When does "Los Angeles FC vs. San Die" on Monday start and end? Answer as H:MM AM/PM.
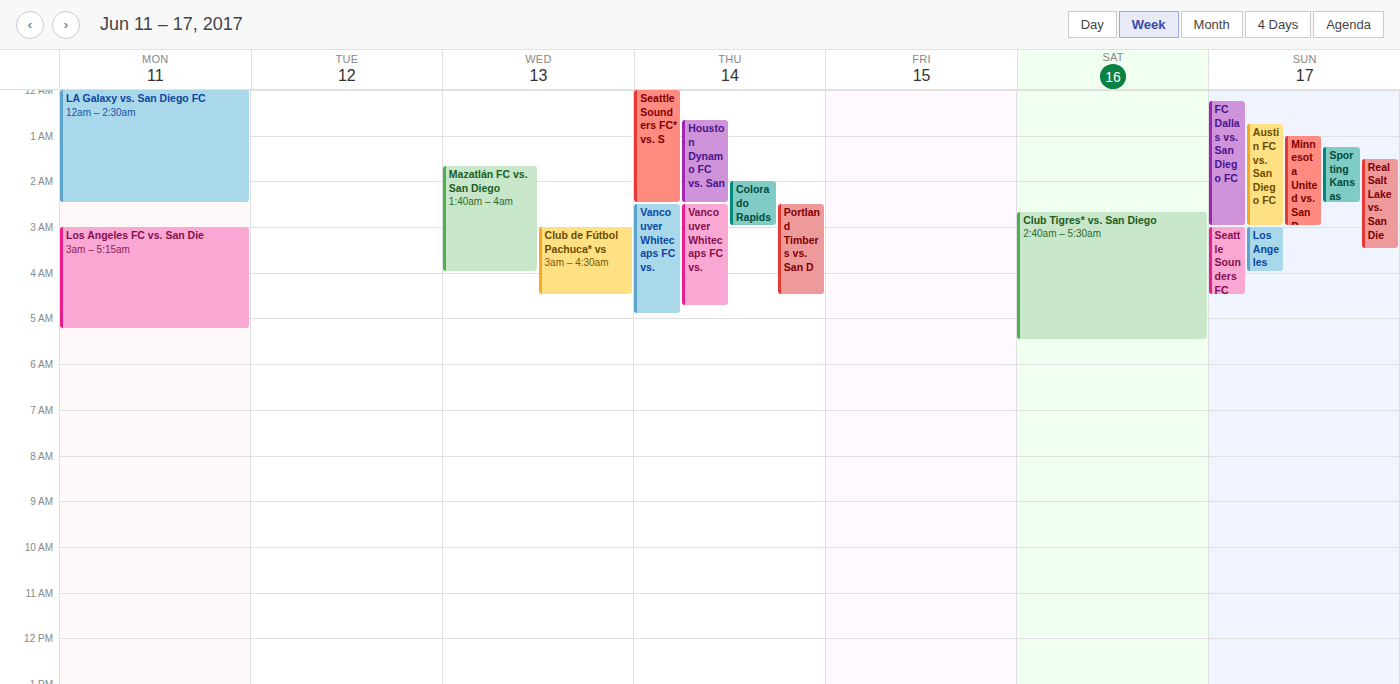
3:00 AM to 5:15 AM